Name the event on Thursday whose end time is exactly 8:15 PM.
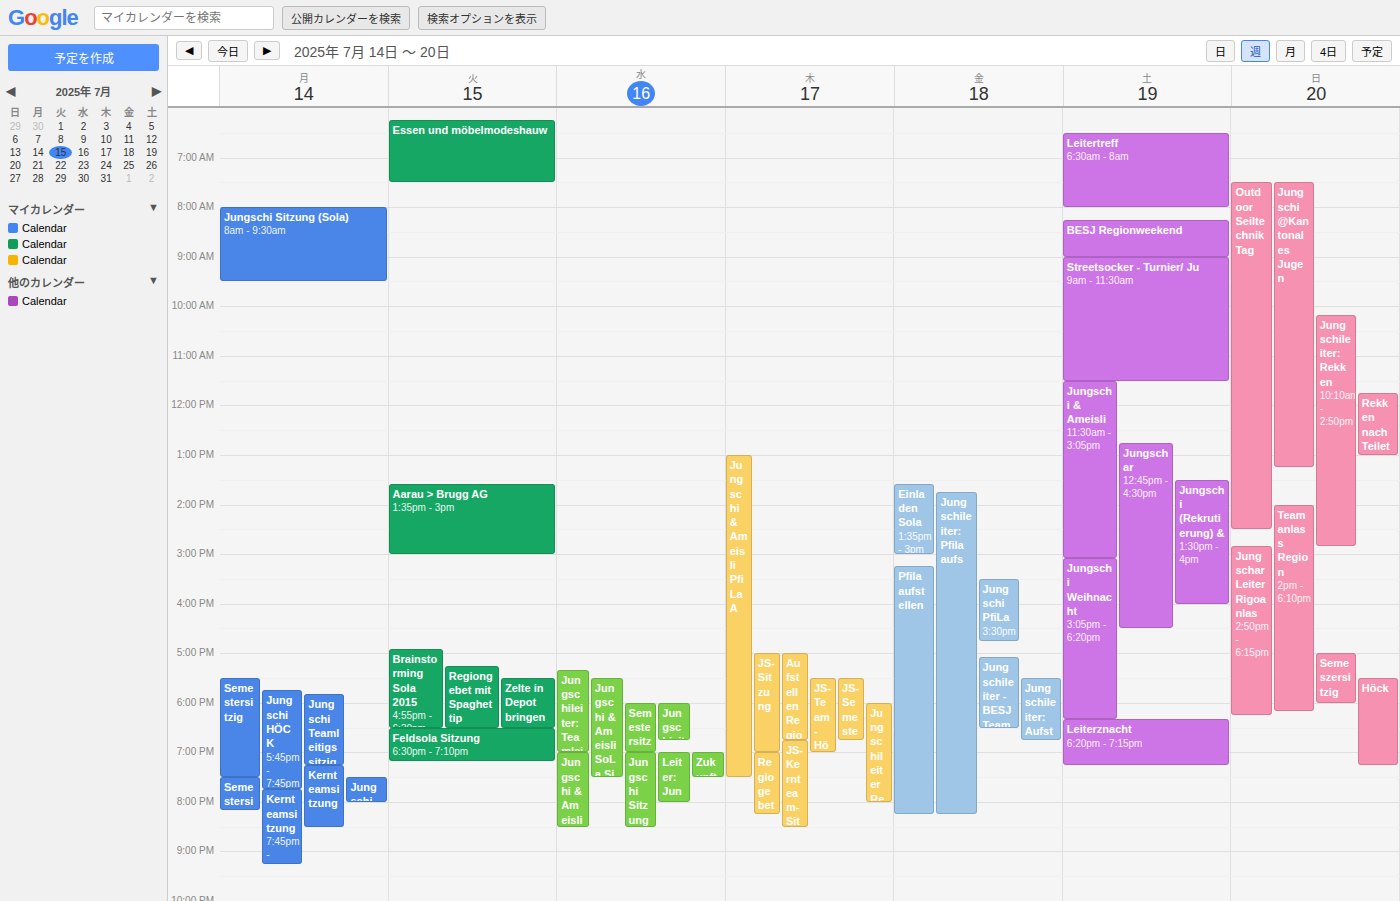
"Regiogebet"